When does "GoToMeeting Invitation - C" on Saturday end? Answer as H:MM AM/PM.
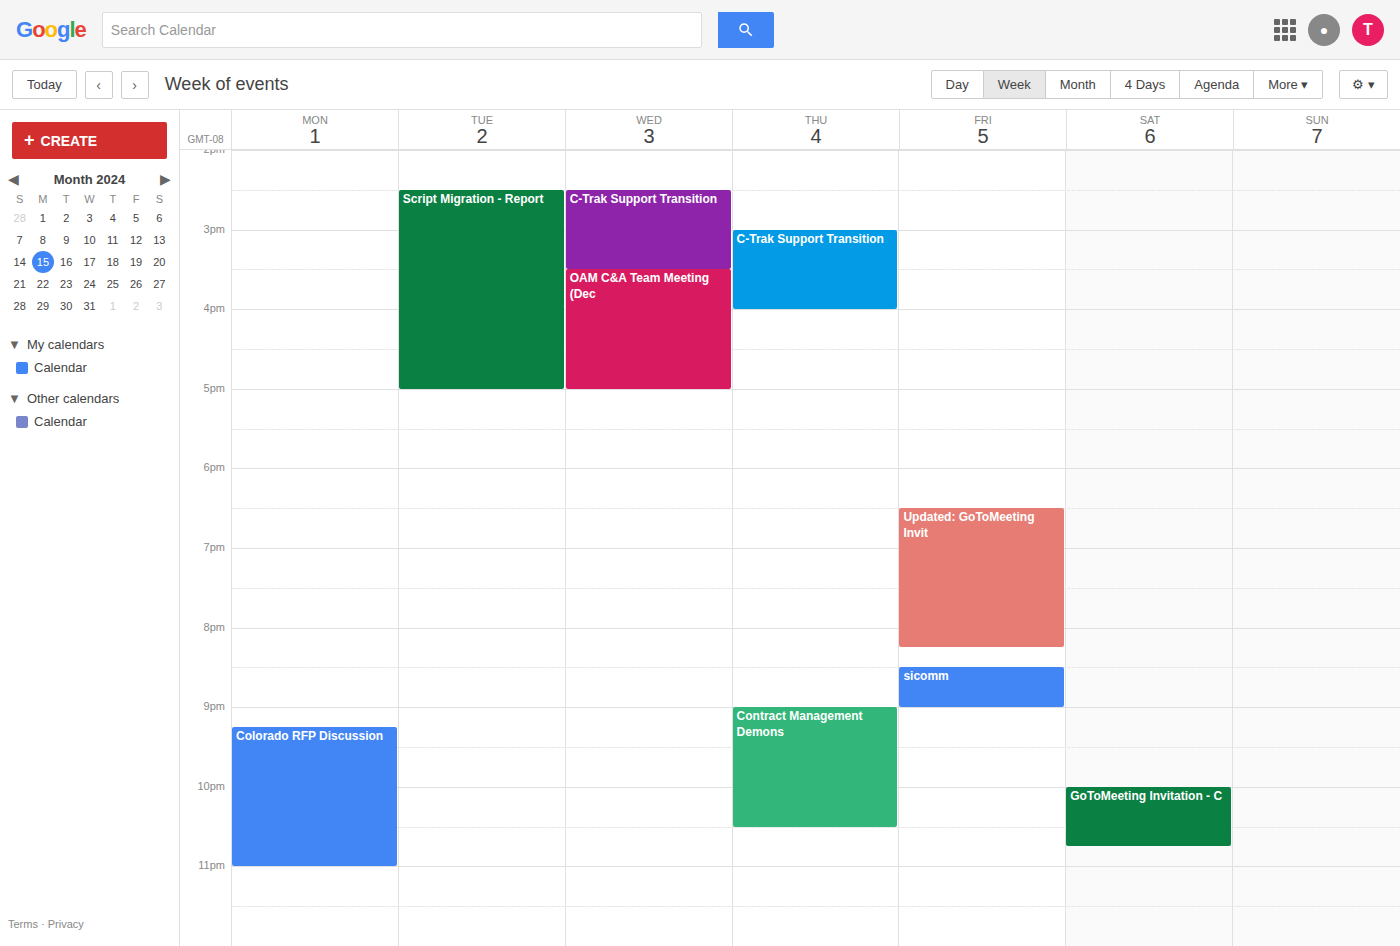
10:45 PM